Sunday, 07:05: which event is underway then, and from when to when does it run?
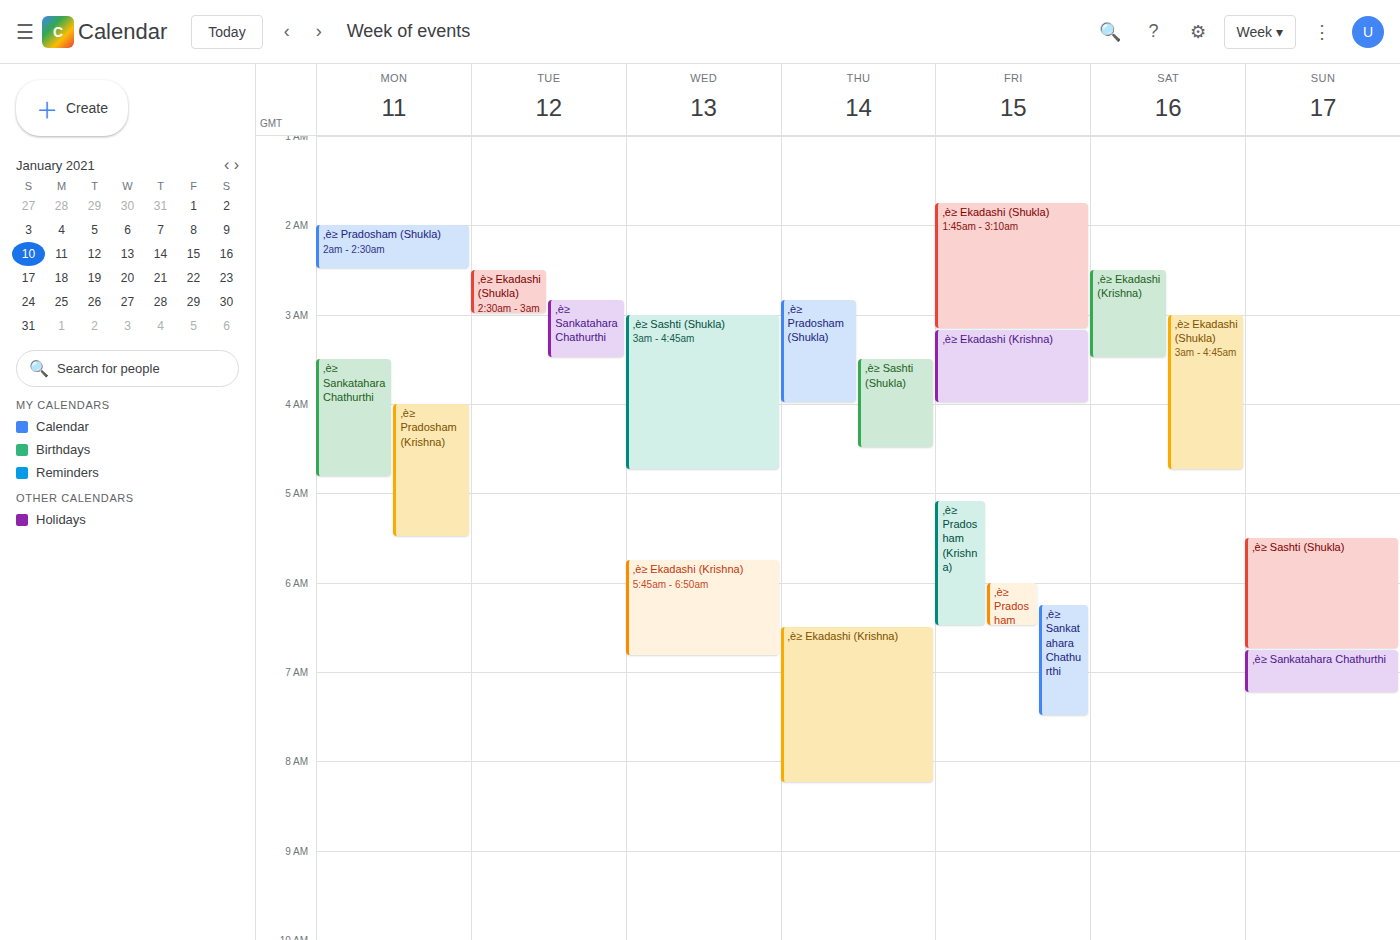
"‚è≥ Sankatahara Chathurthi", 06:45 to 07:15